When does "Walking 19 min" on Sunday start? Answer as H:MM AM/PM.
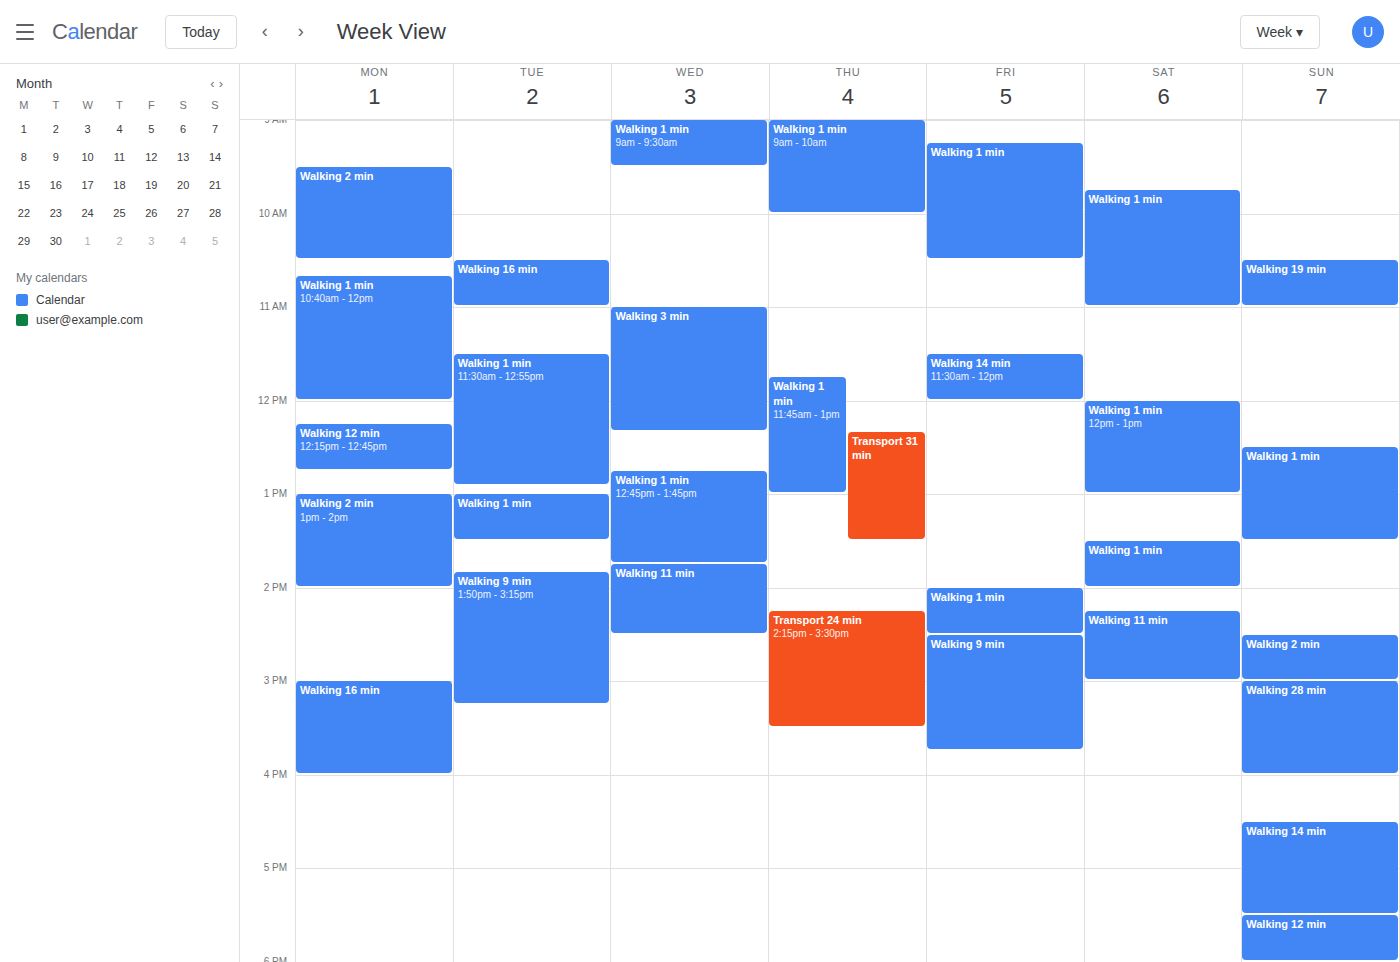
10:30 AM